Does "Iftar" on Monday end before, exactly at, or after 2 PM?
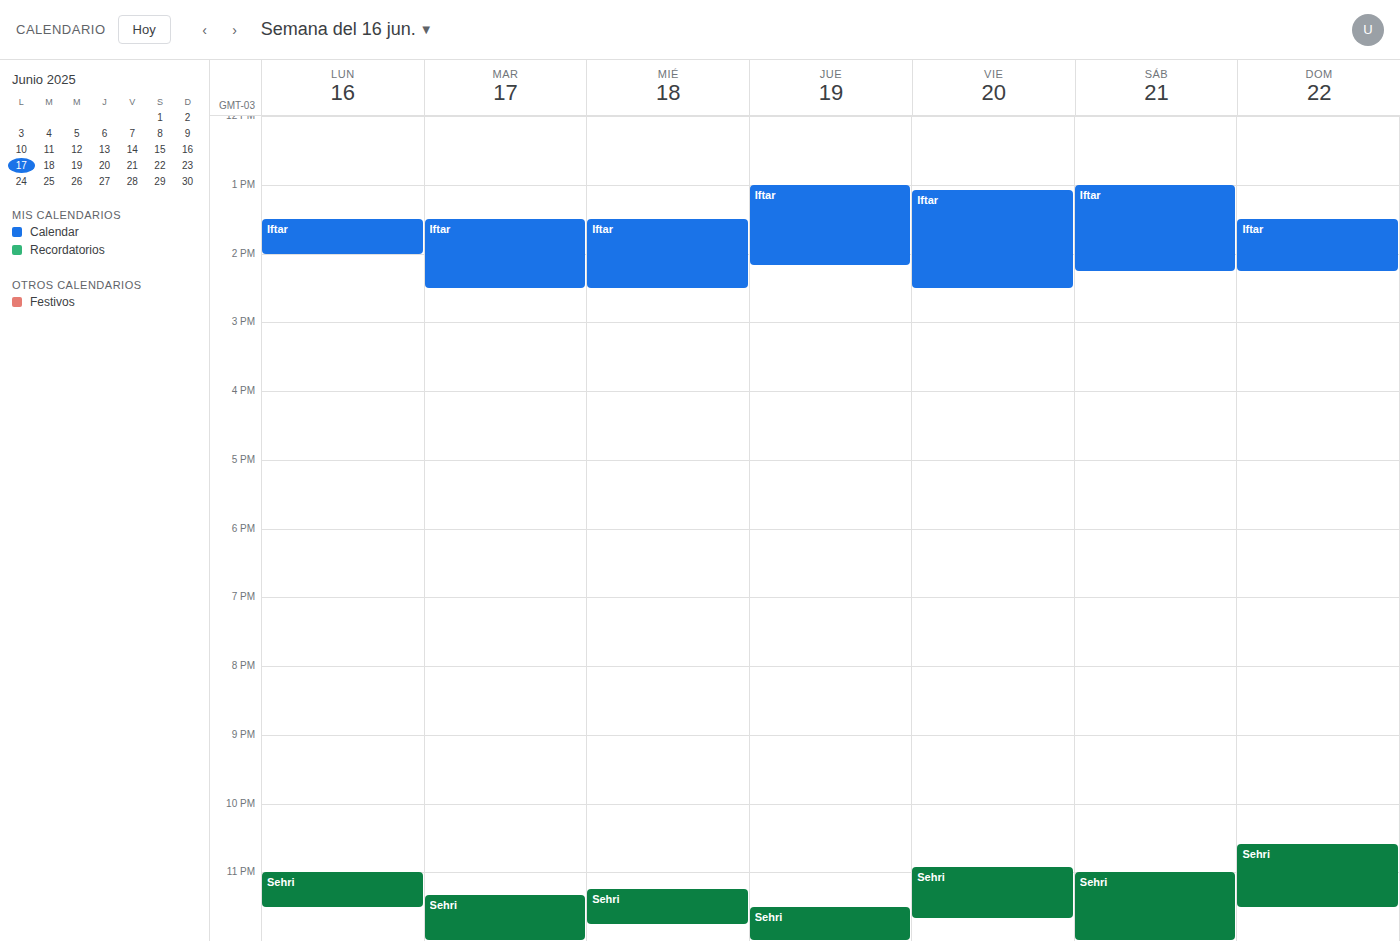
2:00 PM -- exactly at 2 PM, on the 2 PM line.